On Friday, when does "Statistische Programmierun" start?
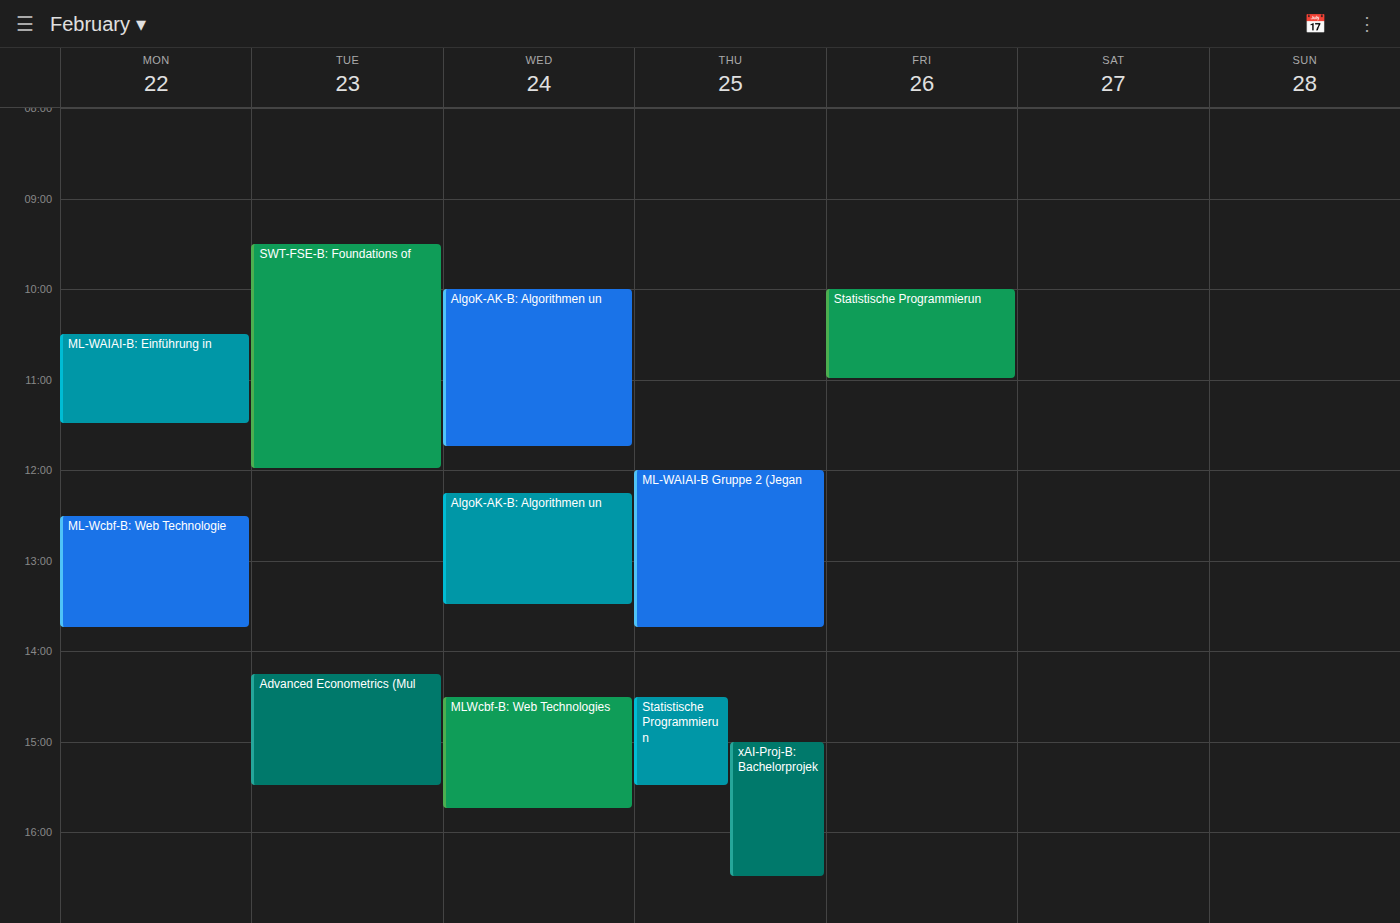
10:00